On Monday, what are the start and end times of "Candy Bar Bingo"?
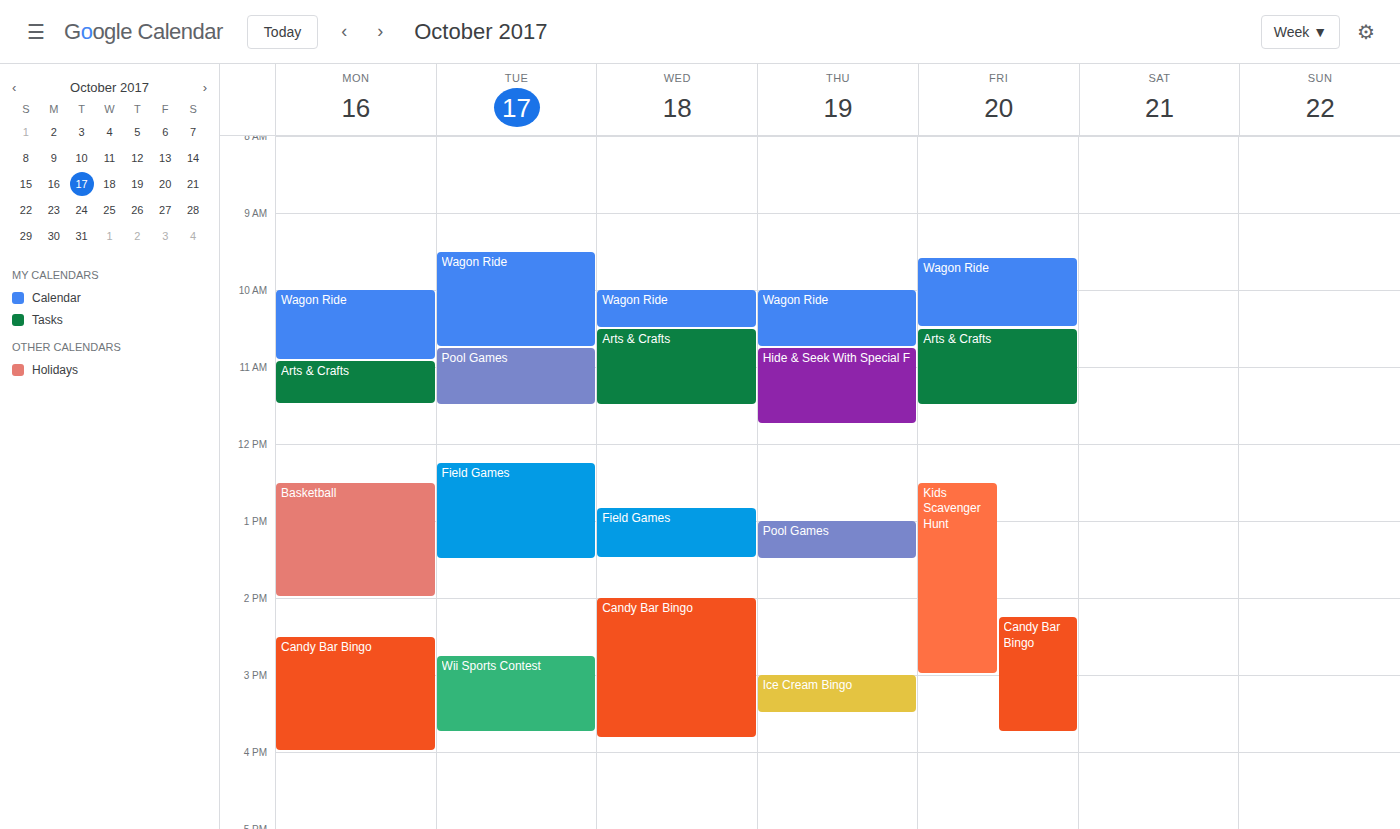
2:30 PM to 4:00 PM